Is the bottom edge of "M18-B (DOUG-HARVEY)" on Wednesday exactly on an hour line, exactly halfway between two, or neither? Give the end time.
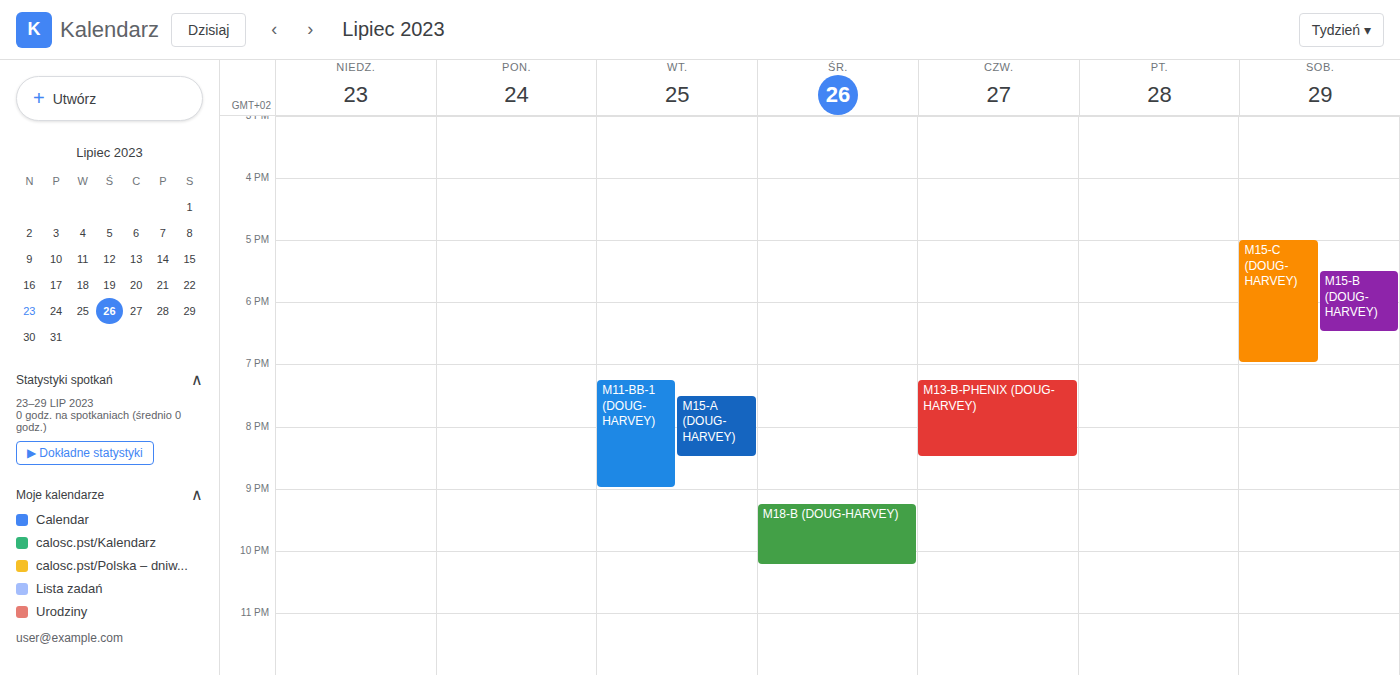
10:15 PM -- neither: a quarter of the way from the 10 PM line to the 11 PM line.